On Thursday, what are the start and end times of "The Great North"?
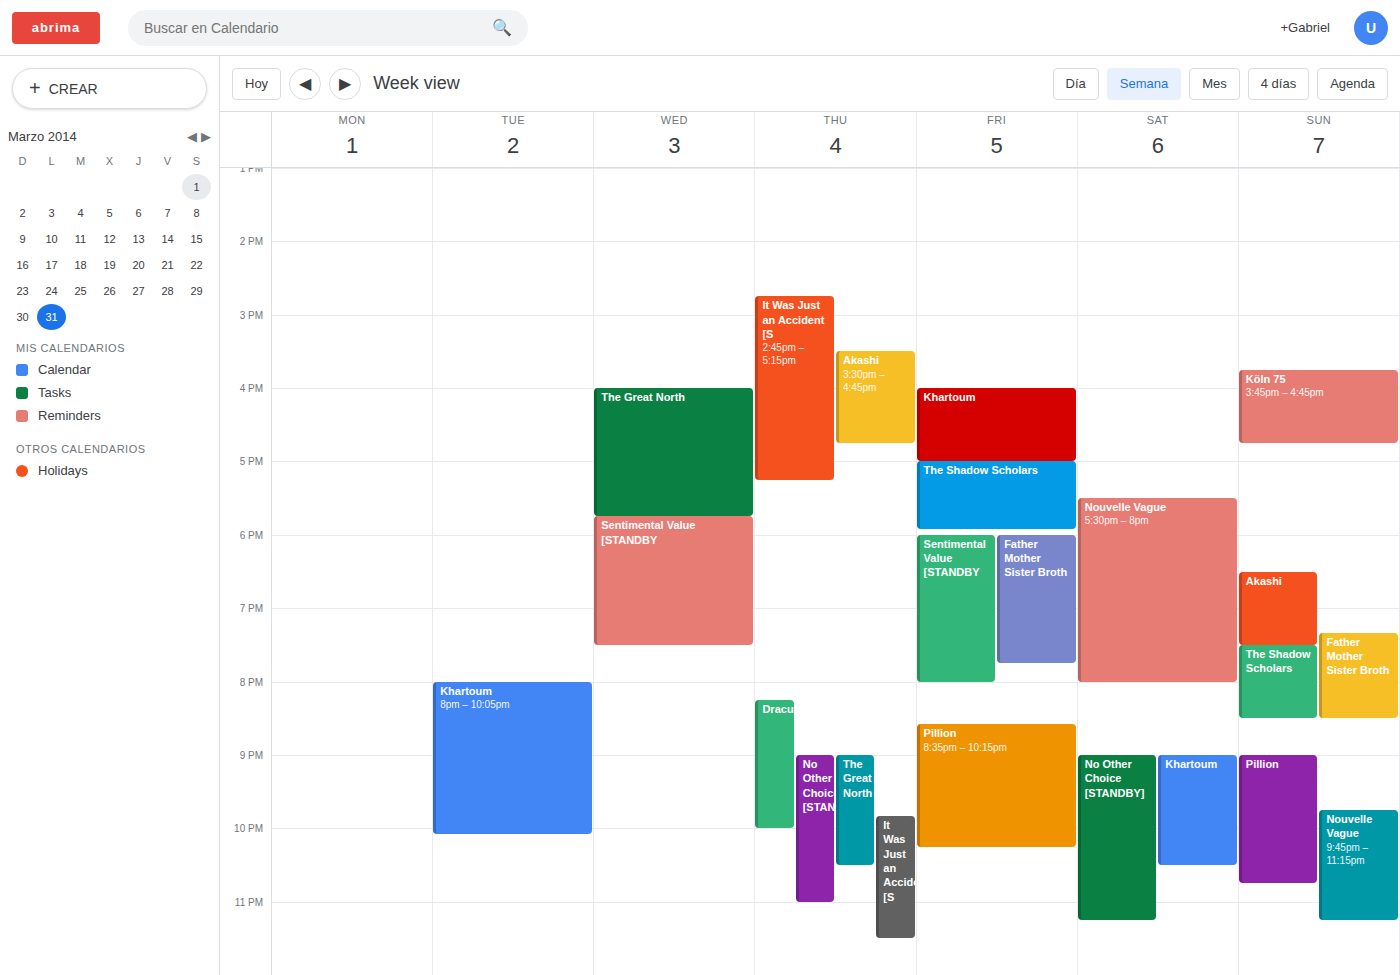
9:00 PM to 10:30 PM